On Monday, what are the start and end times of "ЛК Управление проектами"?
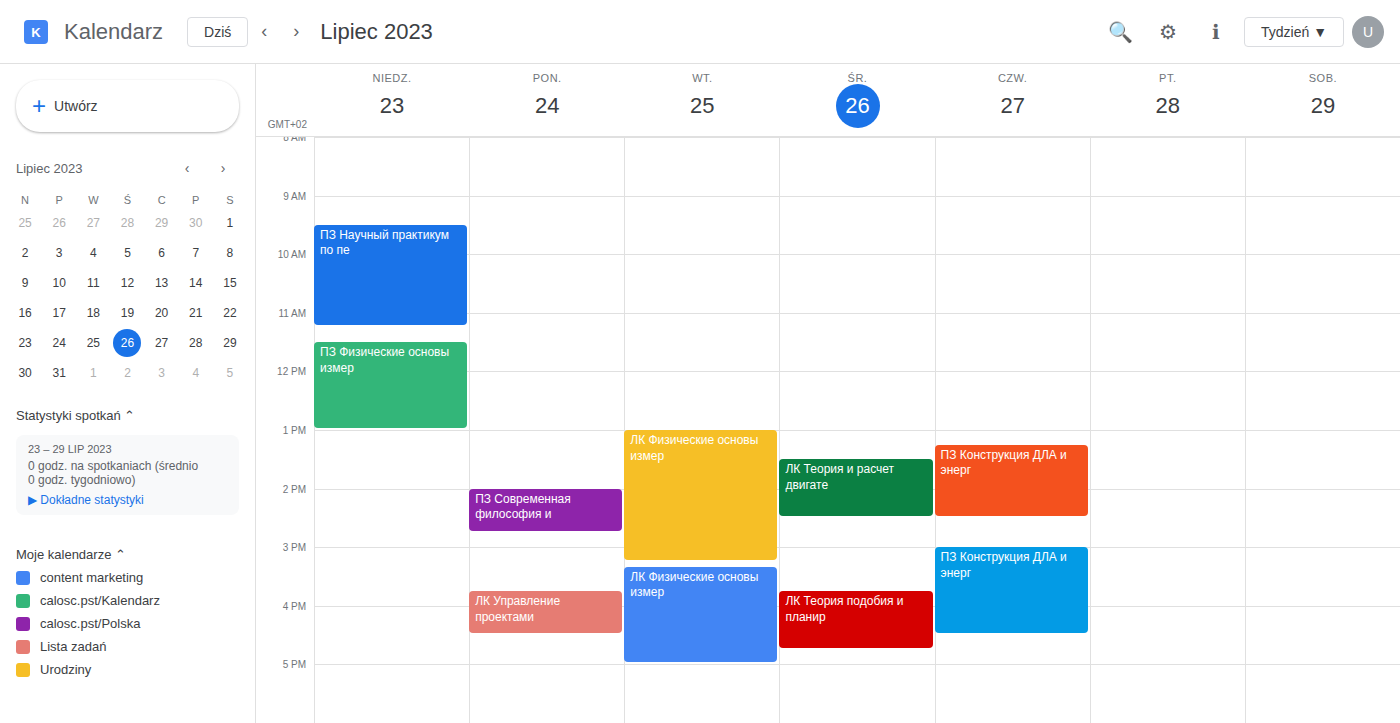
3:45 PM to 4:30 PM